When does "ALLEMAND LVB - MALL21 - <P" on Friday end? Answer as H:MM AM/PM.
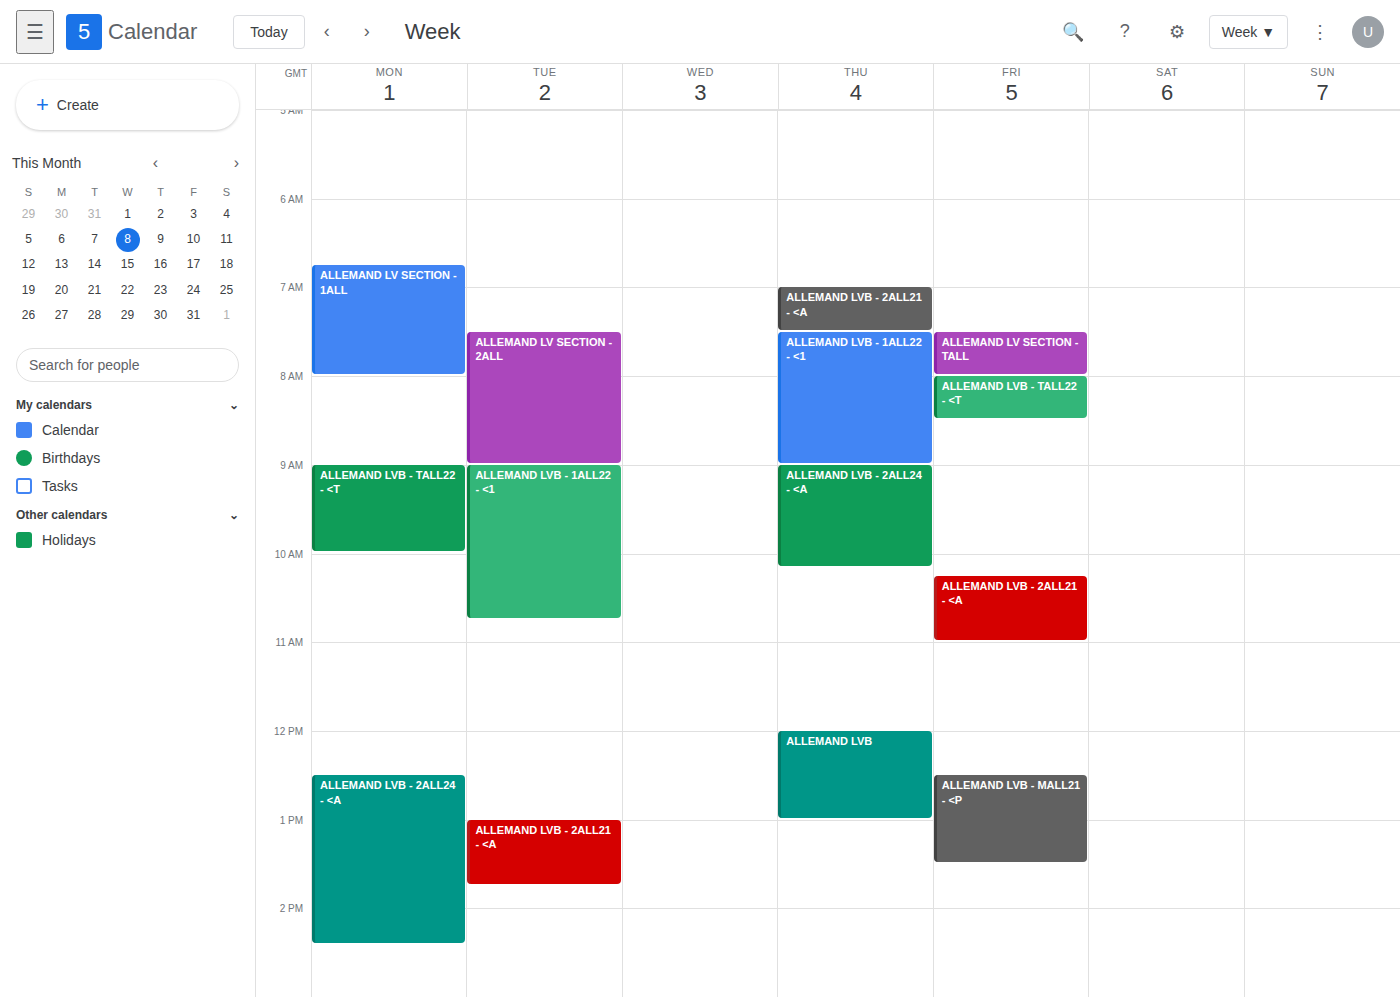
1:30 PM